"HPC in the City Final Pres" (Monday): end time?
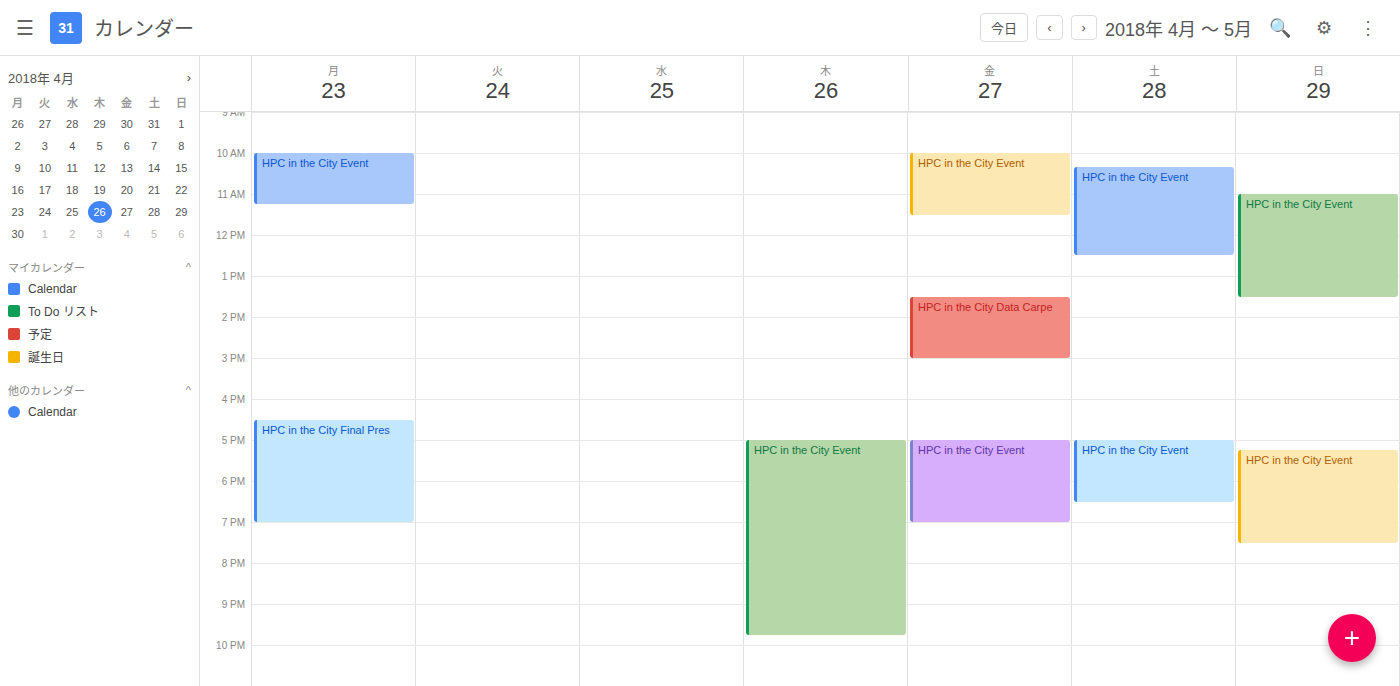
7:00 PM